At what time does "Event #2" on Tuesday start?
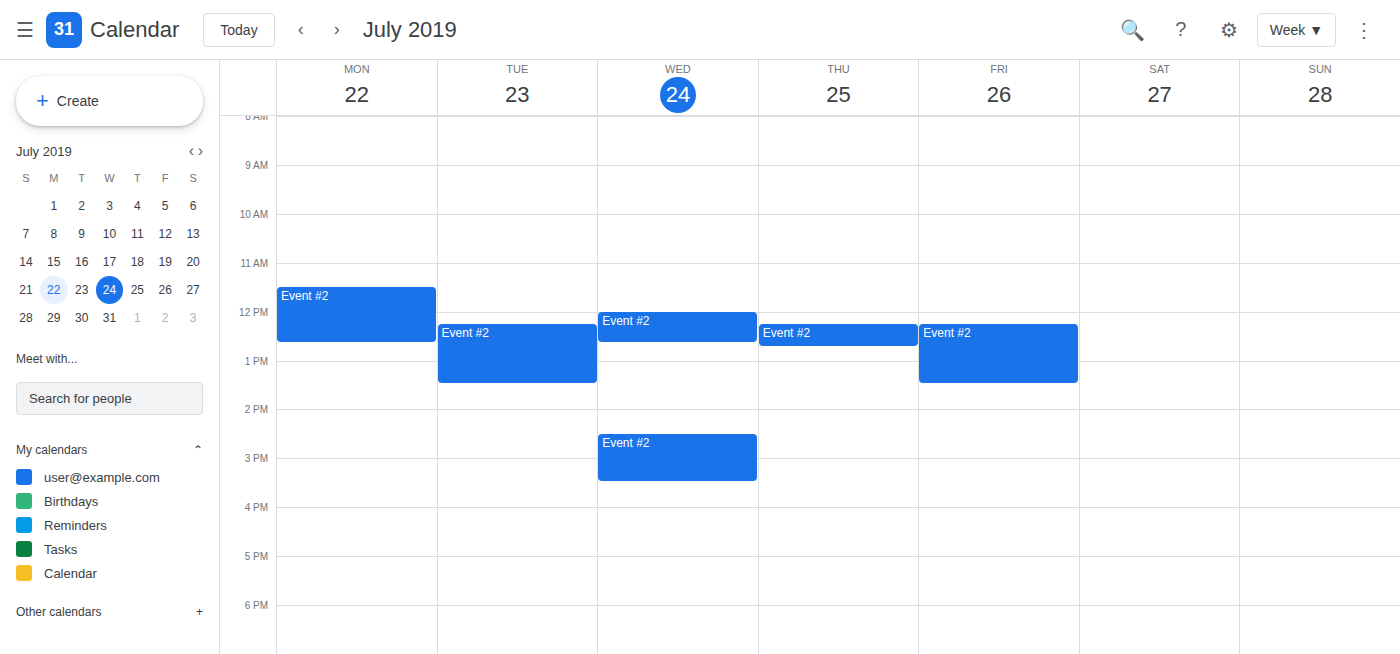
12:15 PM